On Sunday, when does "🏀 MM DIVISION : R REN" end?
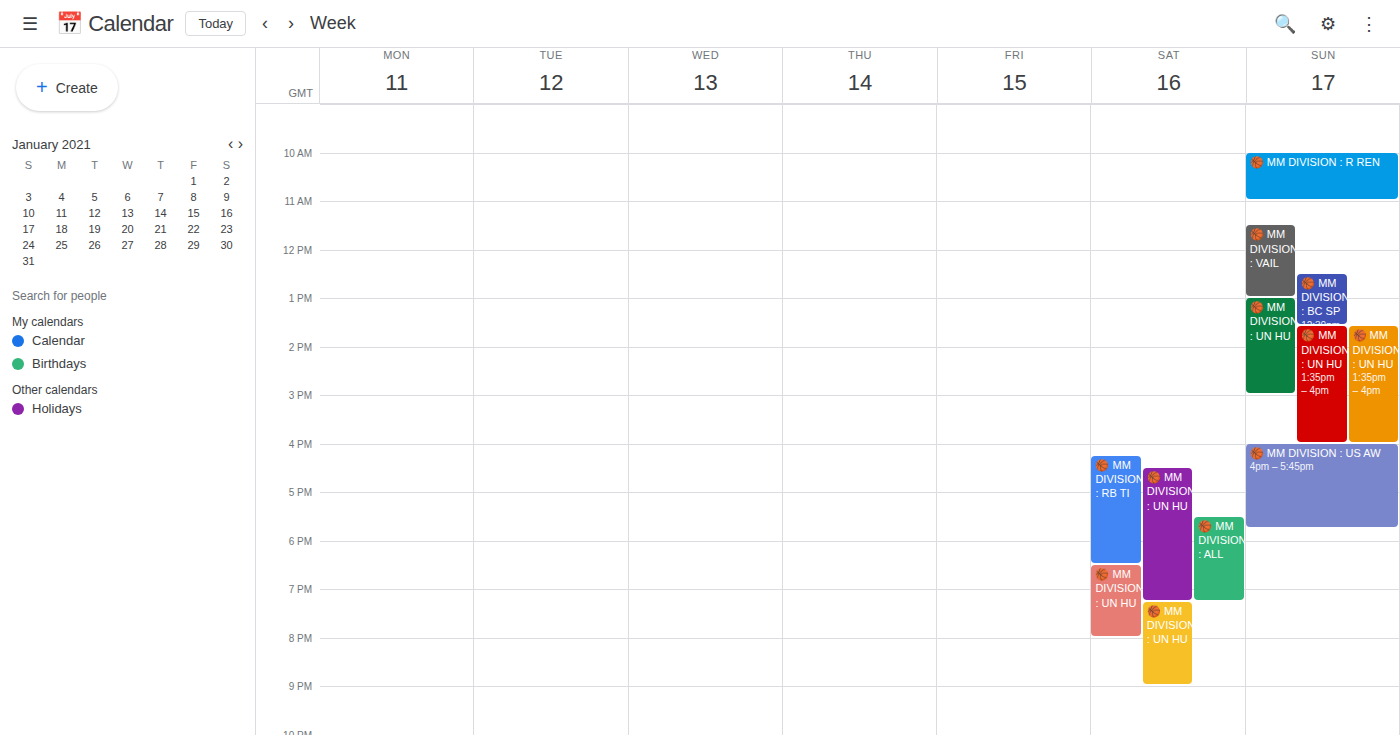
11:00 AM